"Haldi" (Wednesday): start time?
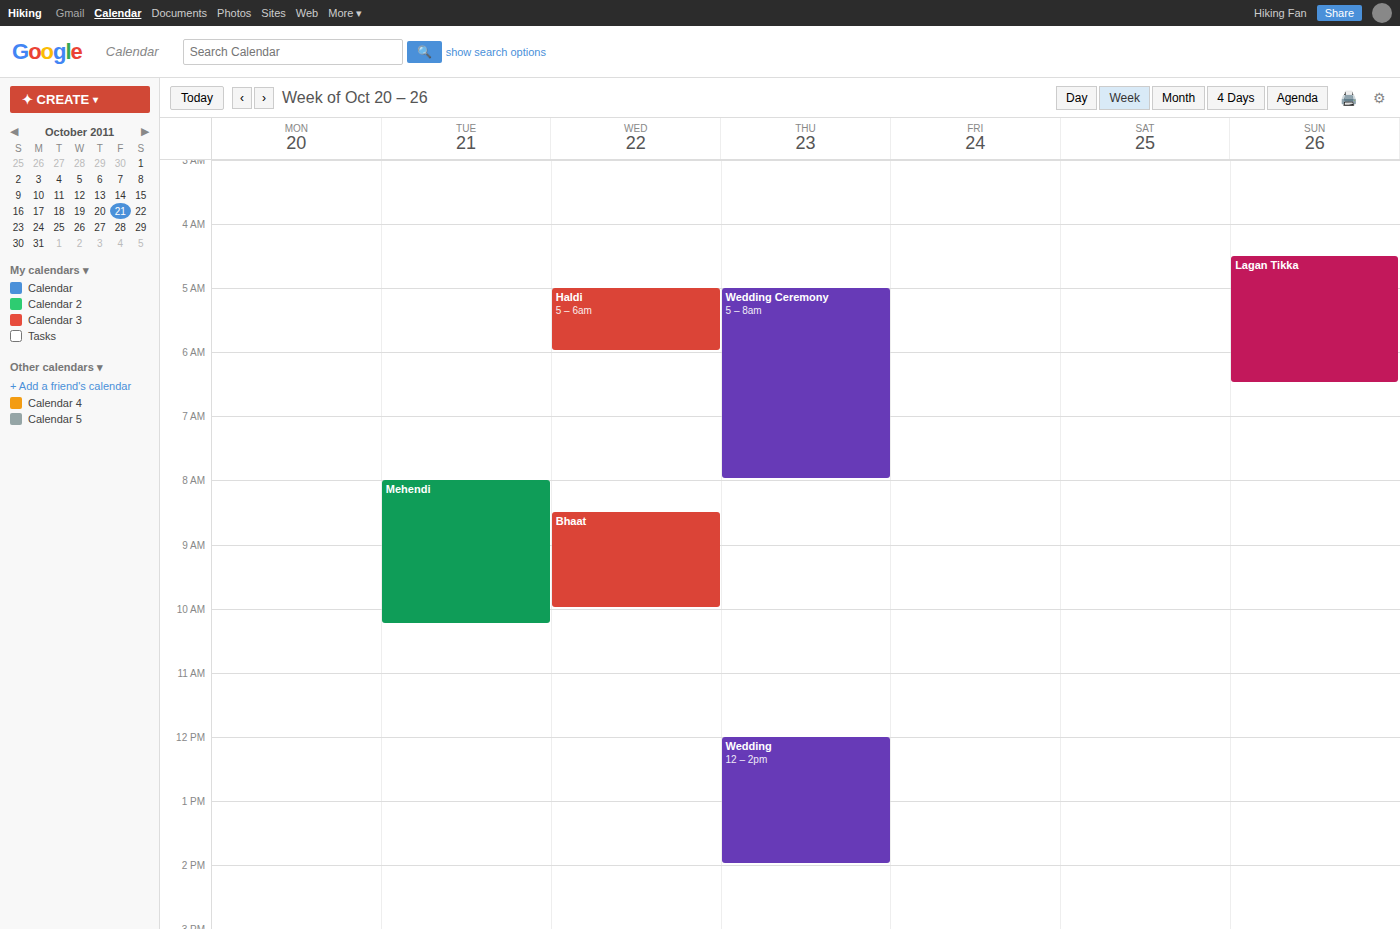
5:00 AM